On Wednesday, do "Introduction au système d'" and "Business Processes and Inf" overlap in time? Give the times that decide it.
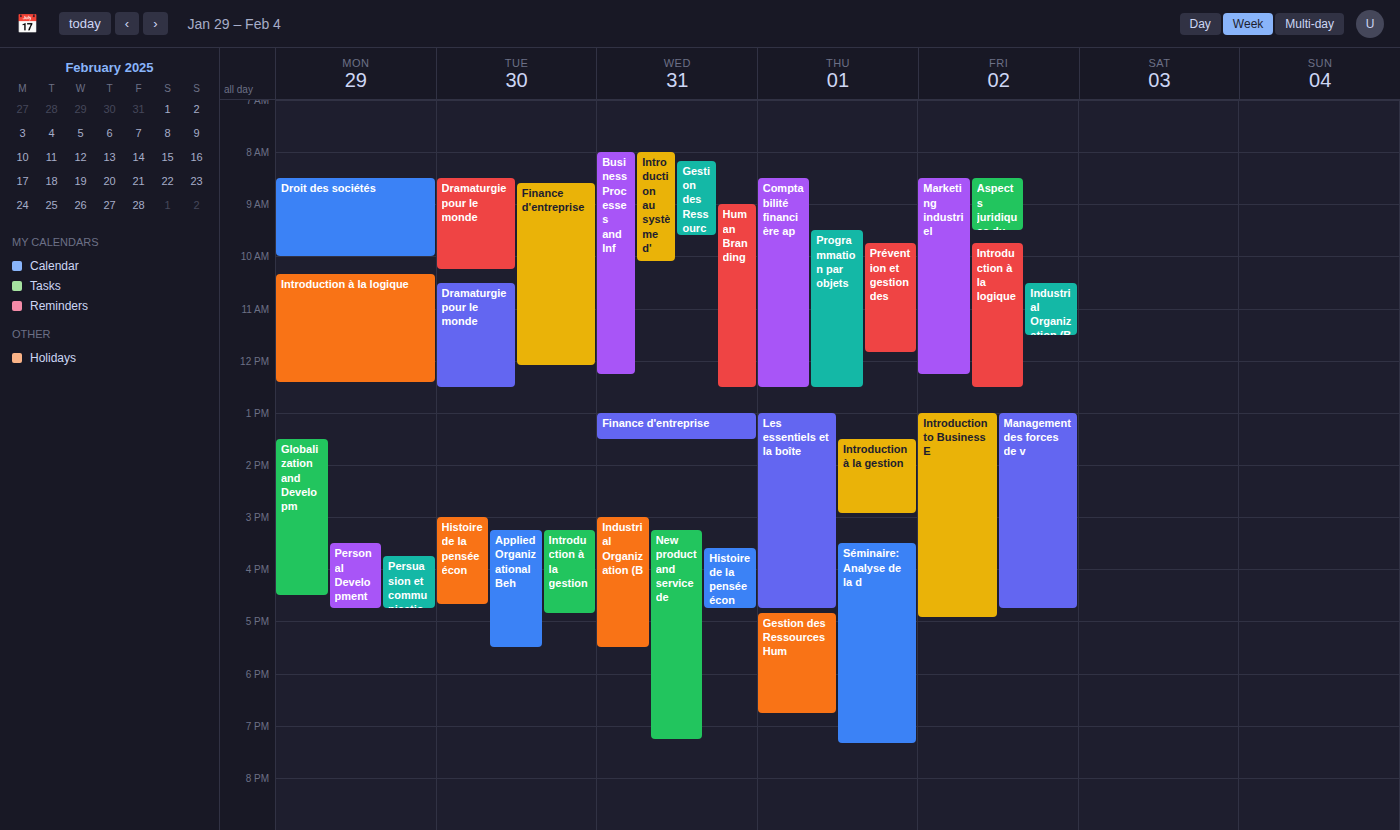
"Business Processes and Inf" starts at 8:00 AM, before "Introduction au système d'" ends at 10:05 AM -- they overlap.